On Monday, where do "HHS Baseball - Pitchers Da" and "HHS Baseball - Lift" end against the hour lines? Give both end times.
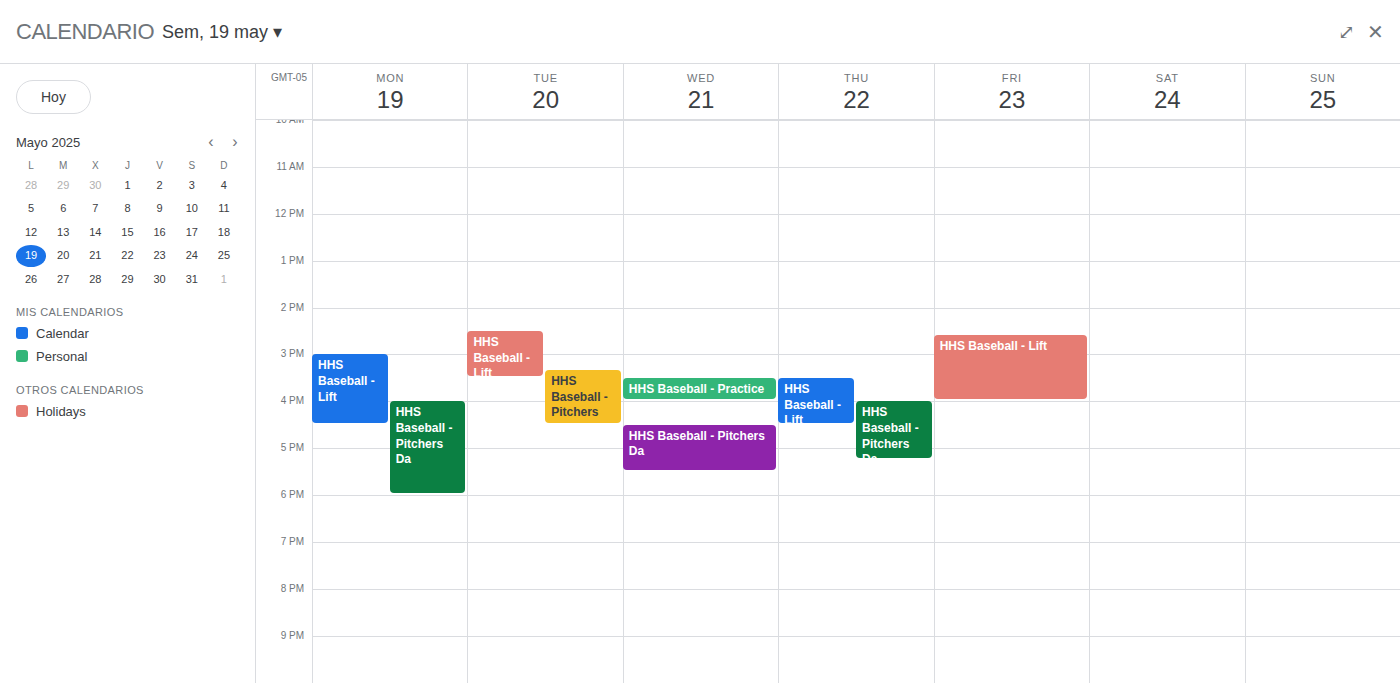
"HHS Baseball - Pitchers Da": 6:00 PM, exactly on the 6 PM line. "HHS Baseball - Lift": 4:30 PM, halfway between the 4 PM and 5 PM lines.